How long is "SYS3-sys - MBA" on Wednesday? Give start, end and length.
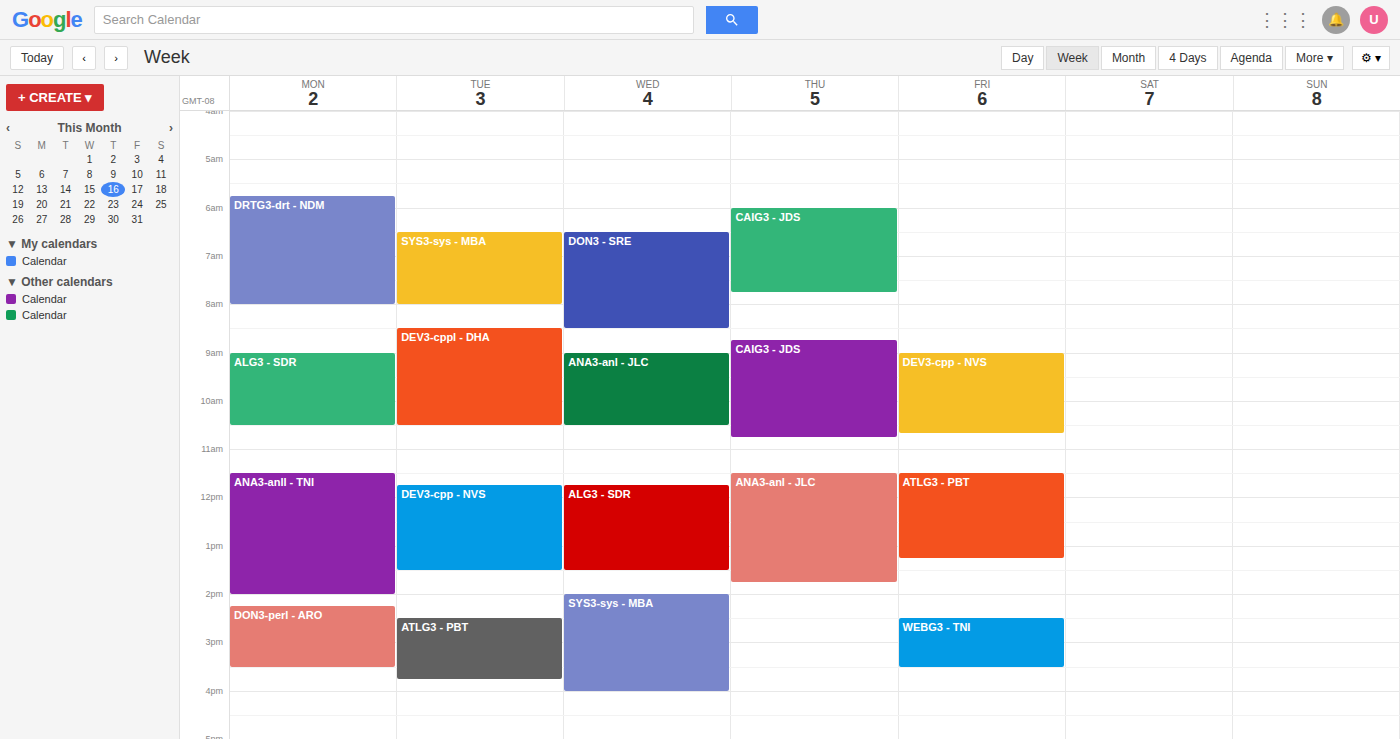
2:00 PM to 4:00 PM, 2 hours